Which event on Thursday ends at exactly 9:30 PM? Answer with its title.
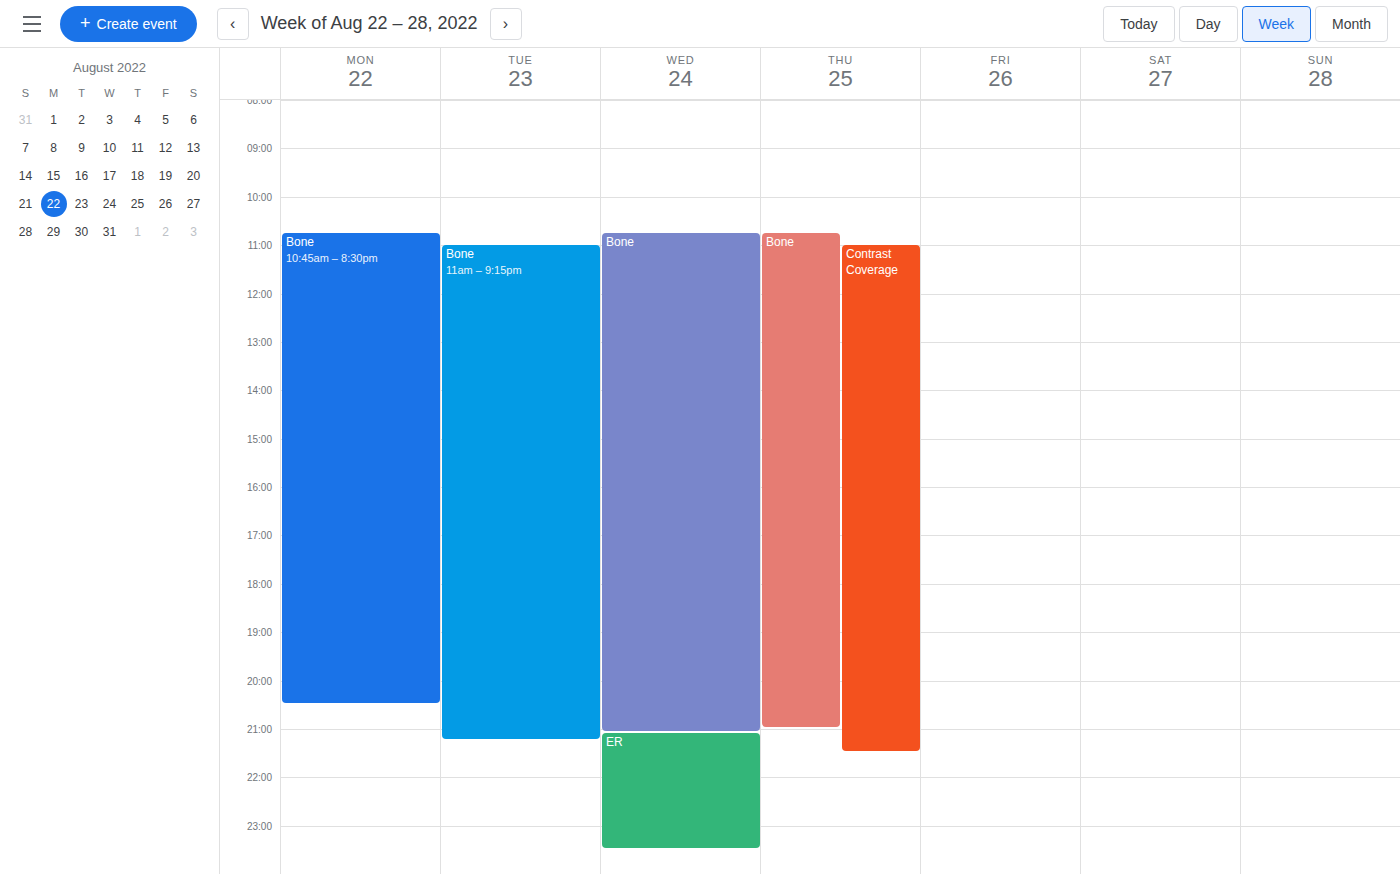
"Contrast Coverage"